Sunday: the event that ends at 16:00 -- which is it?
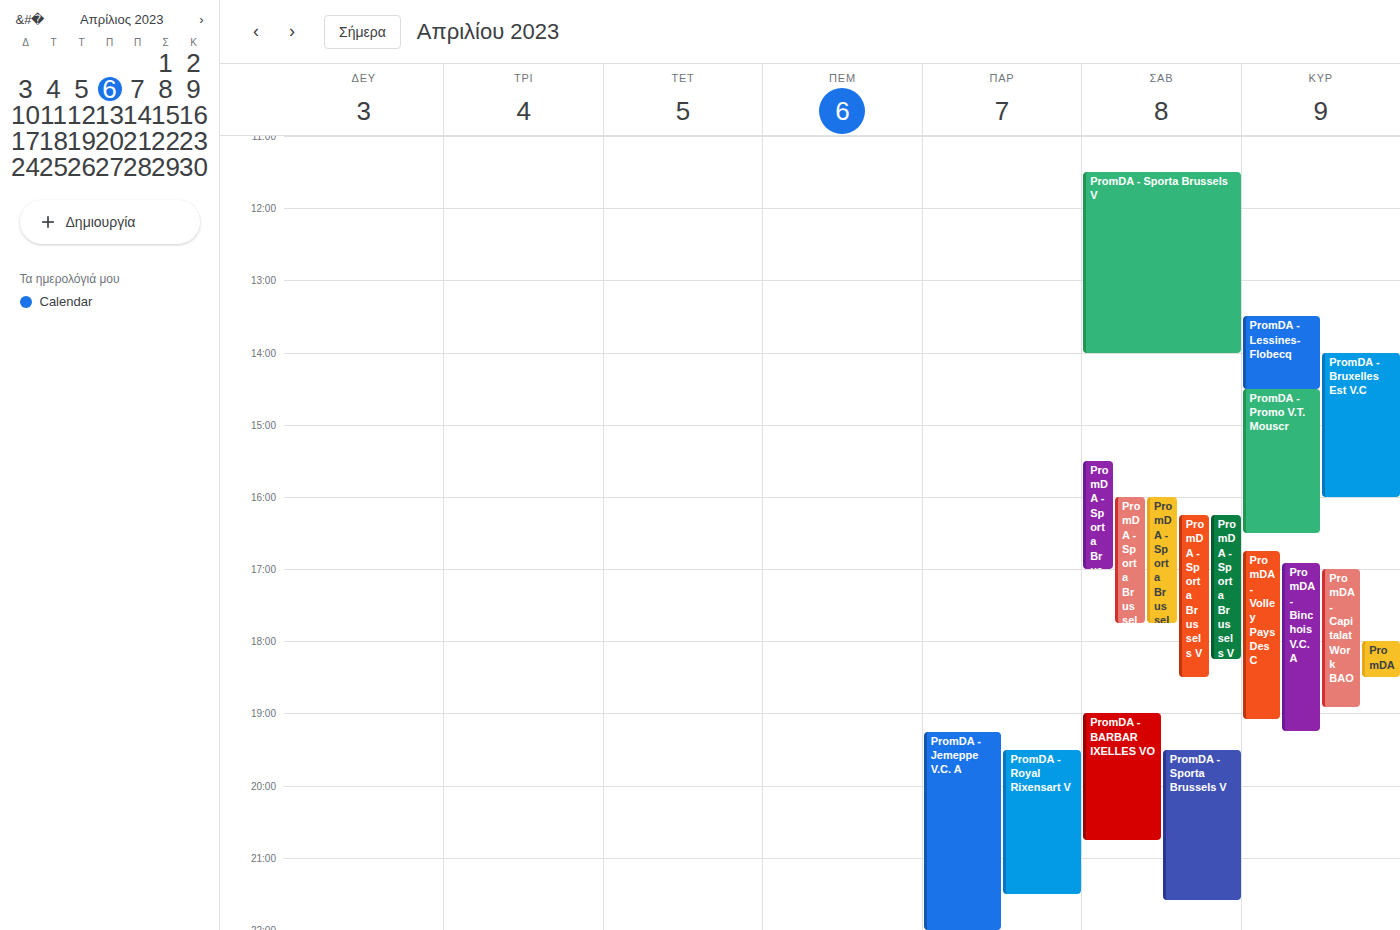
"PromDA - Bruxelles Est V.C"